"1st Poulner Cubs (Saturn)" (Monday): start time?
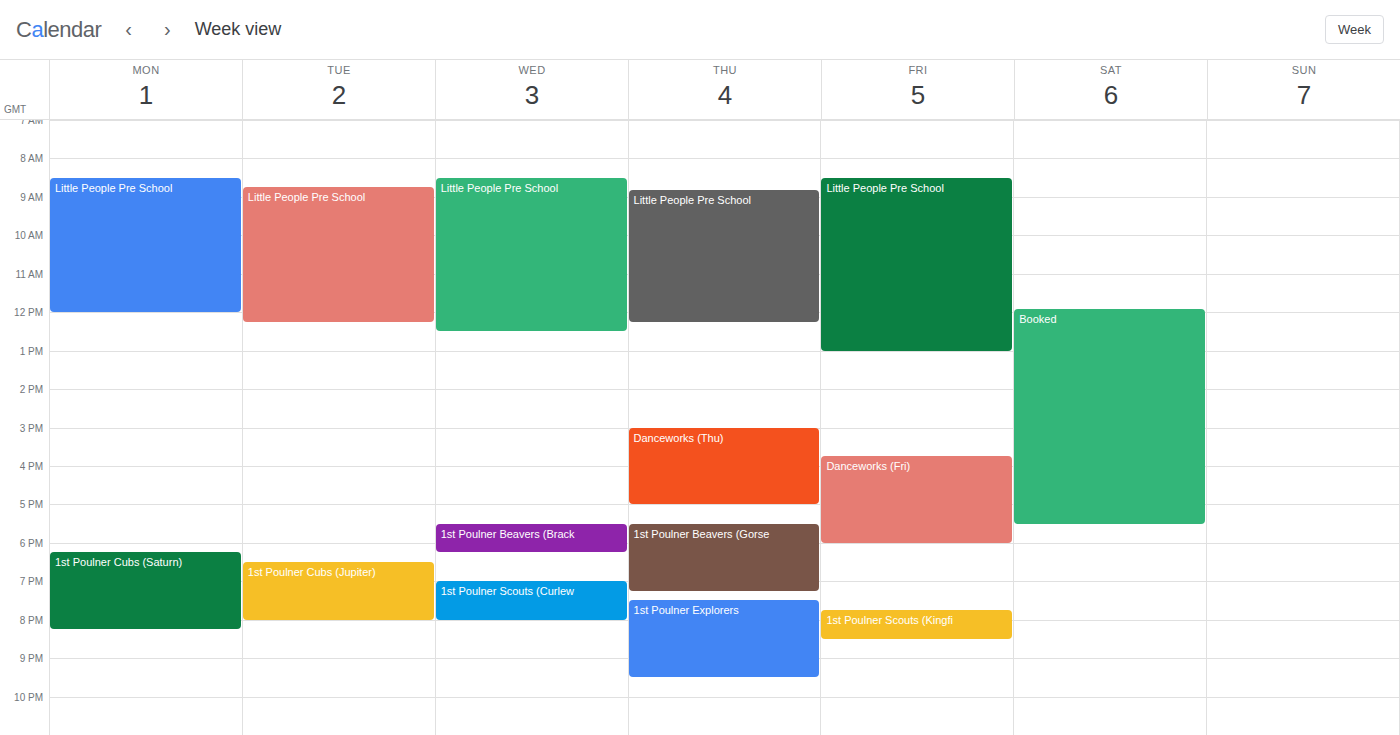
6:15 PM